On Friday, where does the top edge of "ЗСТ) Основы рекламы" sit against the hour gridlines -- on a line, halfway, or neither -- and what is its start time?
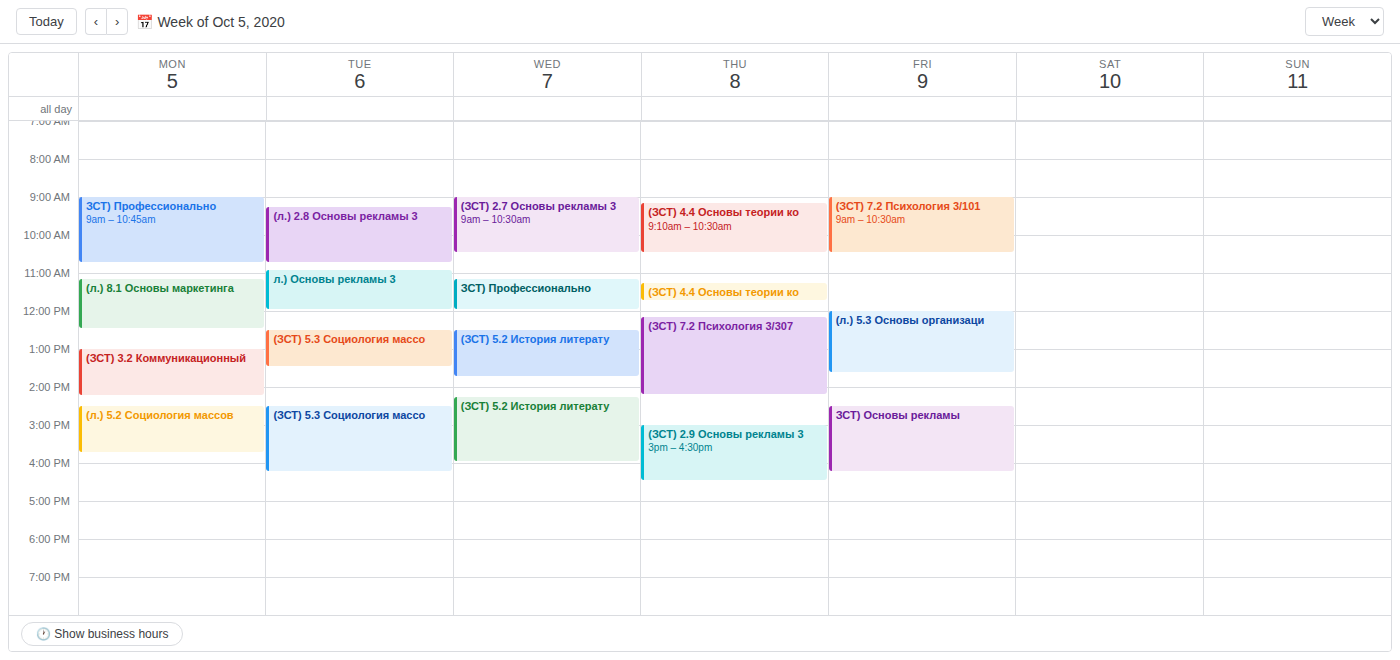
2:30 PM -- halfway between the 2 PM and 3 PM lines.